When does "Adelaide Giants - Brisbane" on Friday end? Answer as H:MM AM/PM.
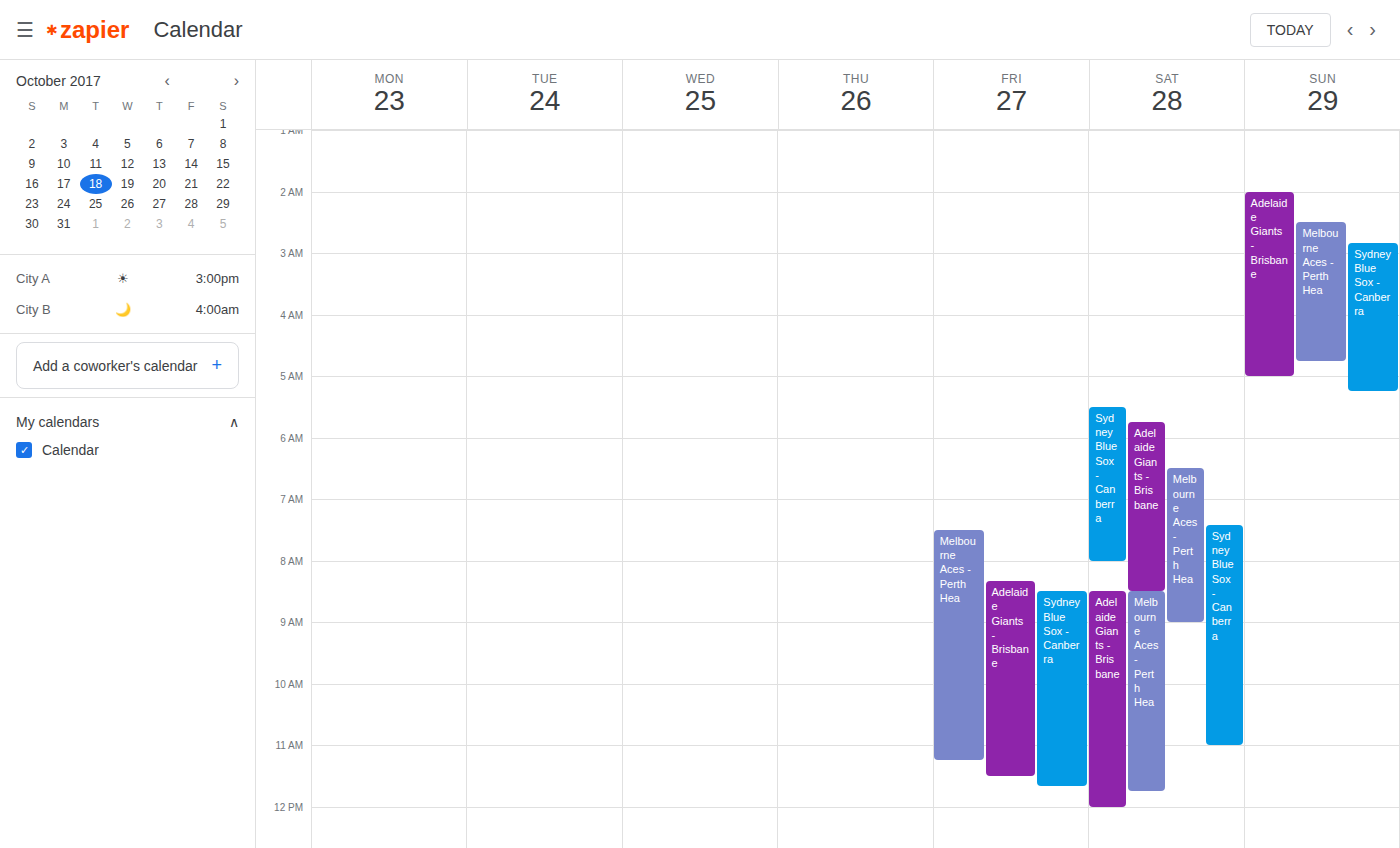
11:30 AM